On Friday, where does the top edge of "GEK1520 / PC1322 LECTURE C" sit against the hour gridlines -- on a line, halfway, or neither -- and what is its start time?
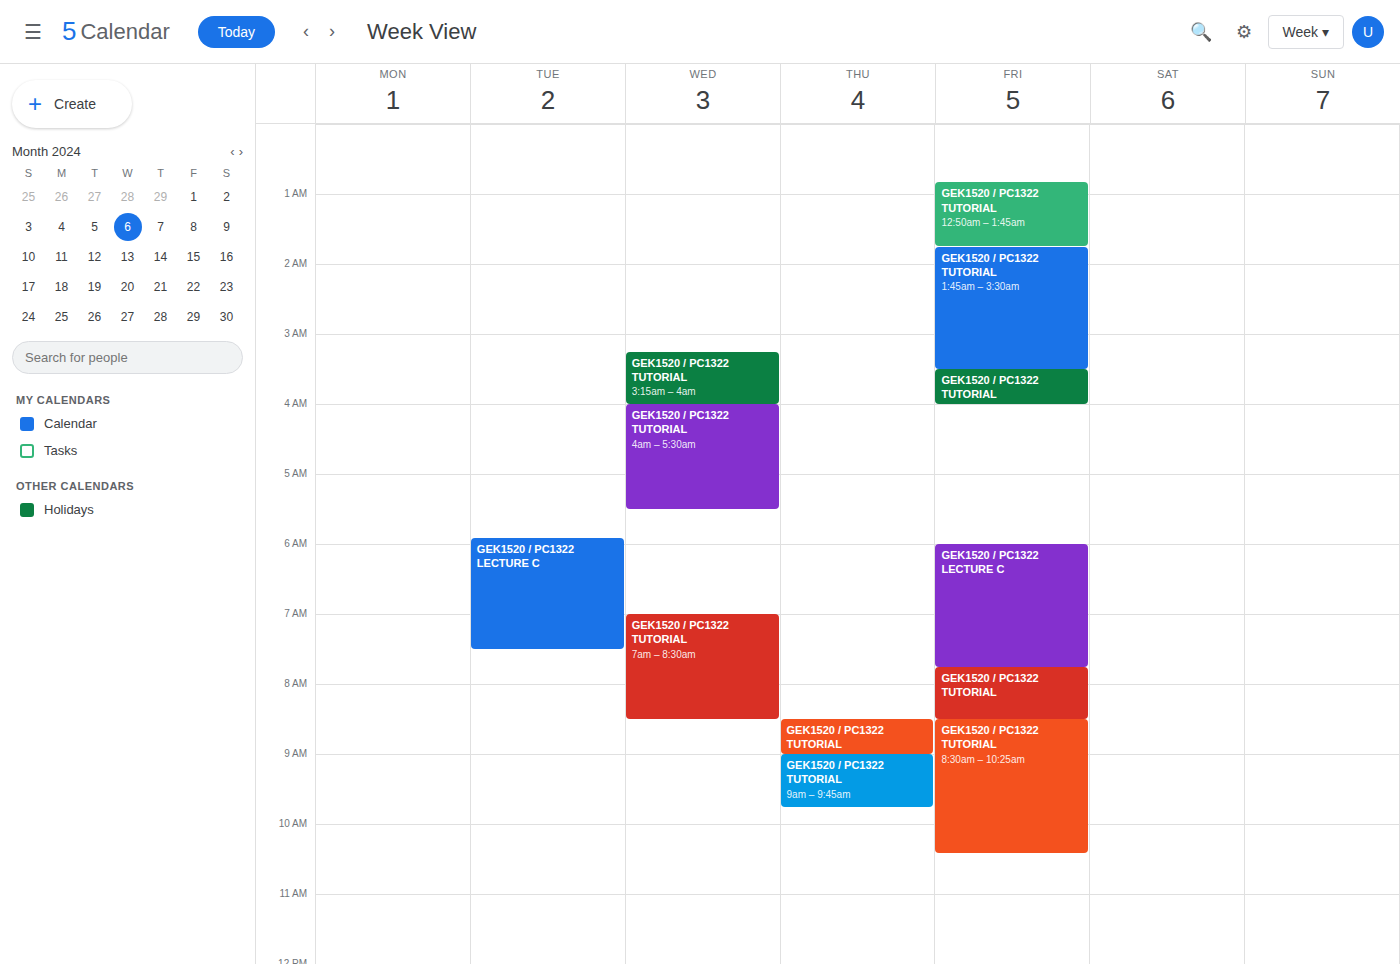
6:00 AM -- exactly on the 6 AM line.